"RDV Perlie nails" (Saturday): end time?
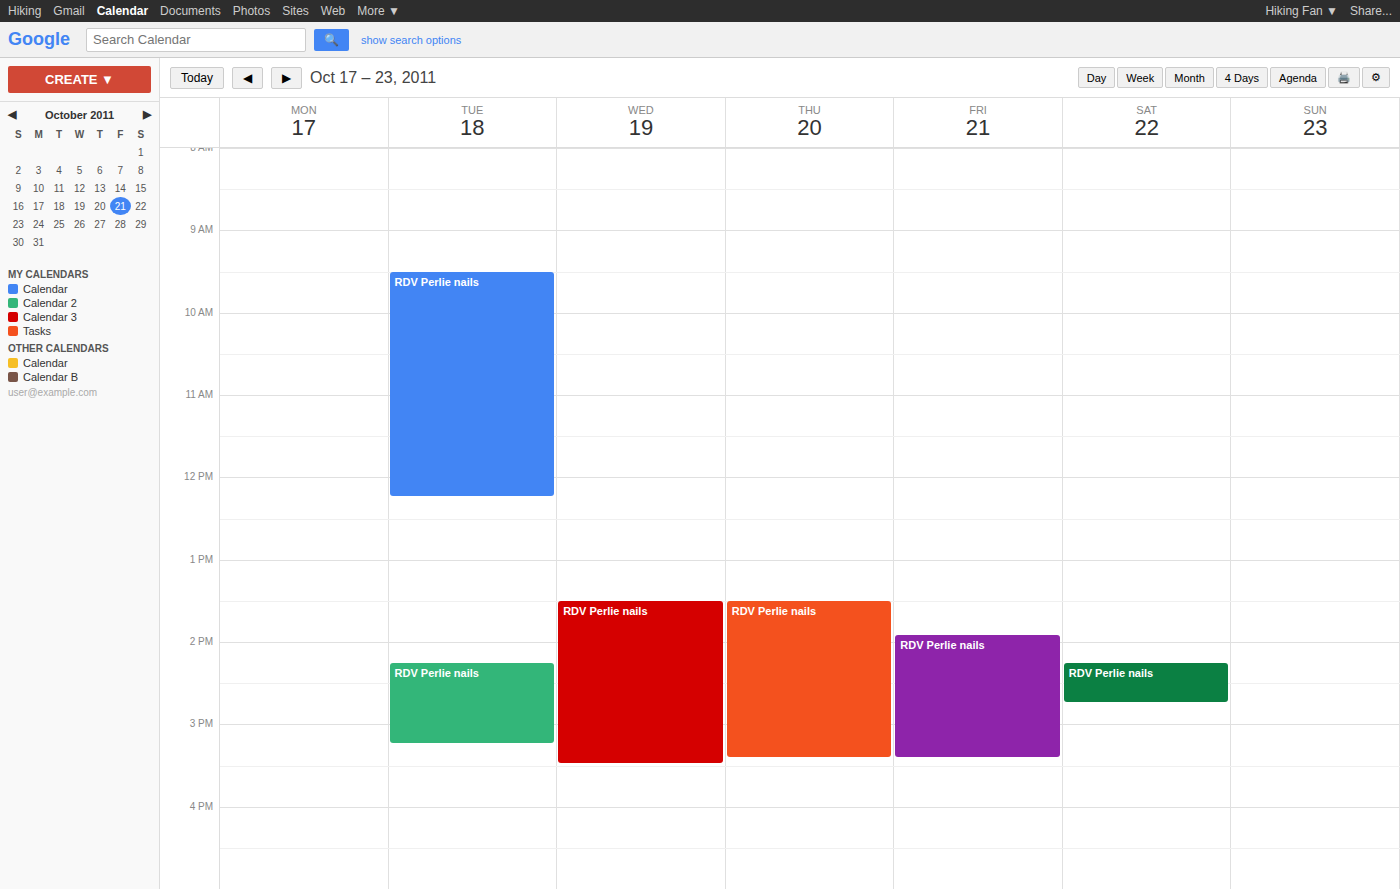
2:45 PM